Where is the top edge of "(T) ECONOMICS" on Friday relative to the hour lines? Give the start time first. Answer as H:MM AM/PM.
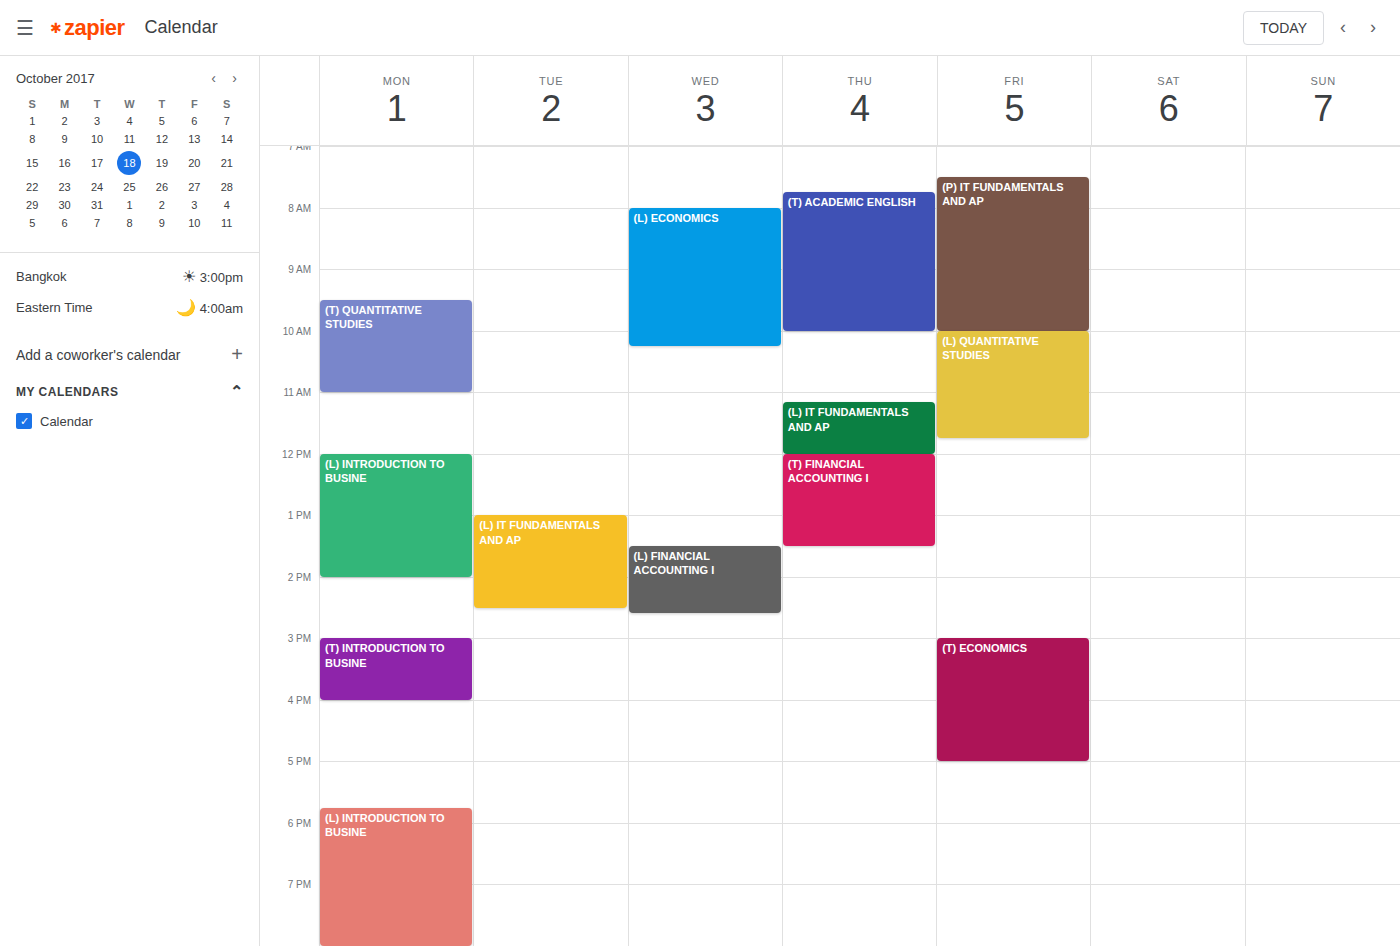
3:00 PM -- exactly on the 3 PM line.